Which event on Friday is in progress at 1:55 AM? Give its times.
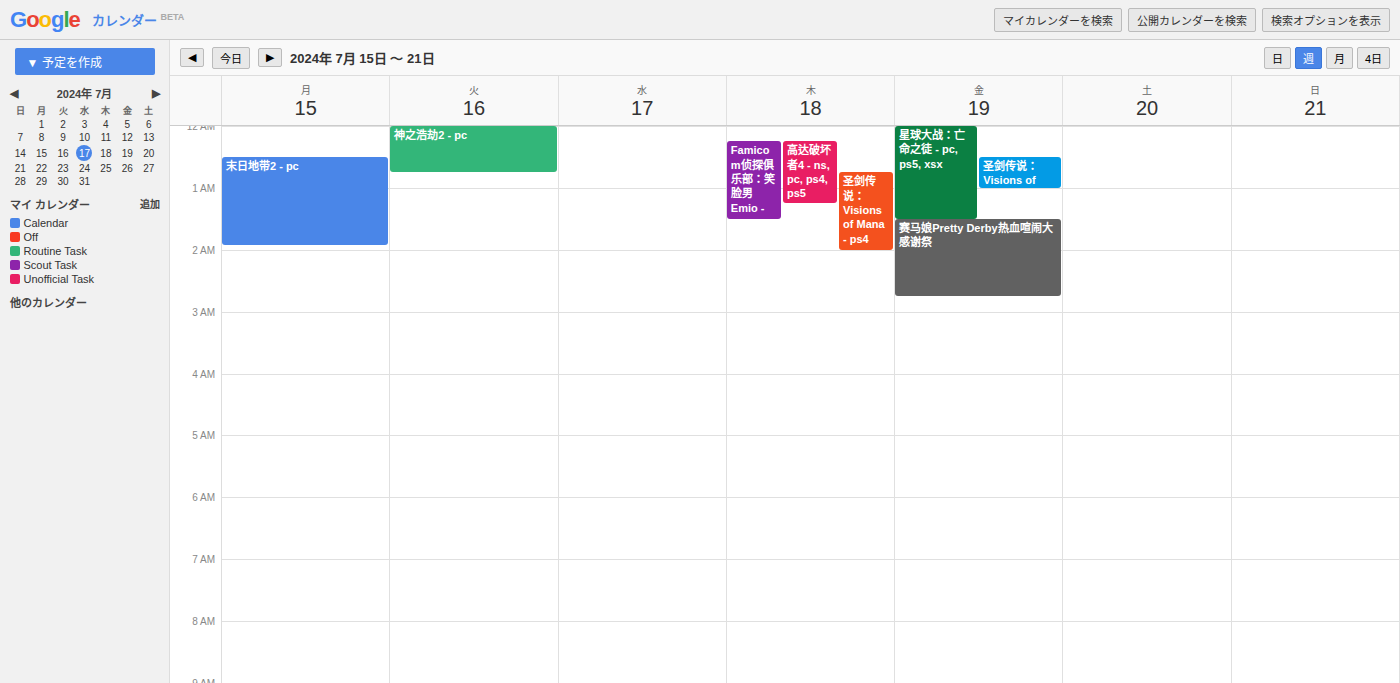
"赛马娘Pretty Derby热血喧闹大感谢祭", 1:30 AM to 2:45 AM